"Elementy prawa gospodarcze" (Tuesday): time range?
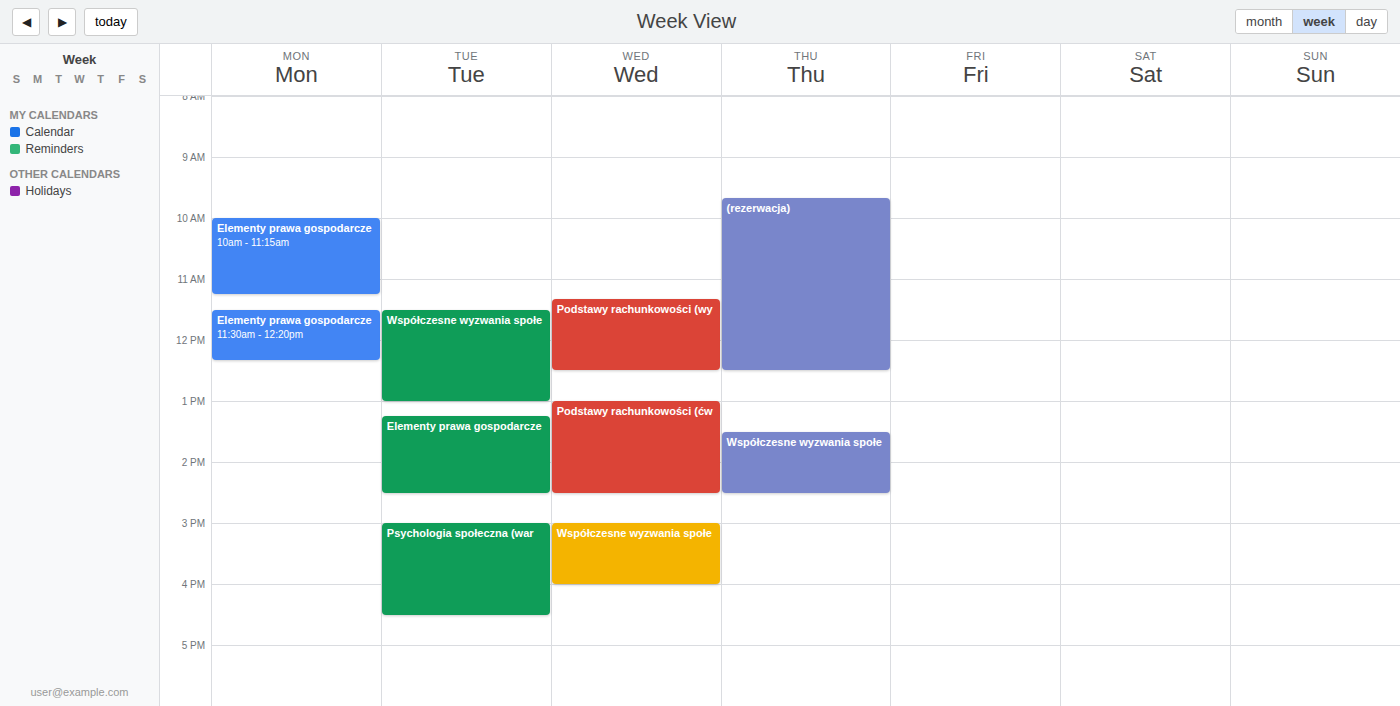
1:15 PM to 2:30 PM